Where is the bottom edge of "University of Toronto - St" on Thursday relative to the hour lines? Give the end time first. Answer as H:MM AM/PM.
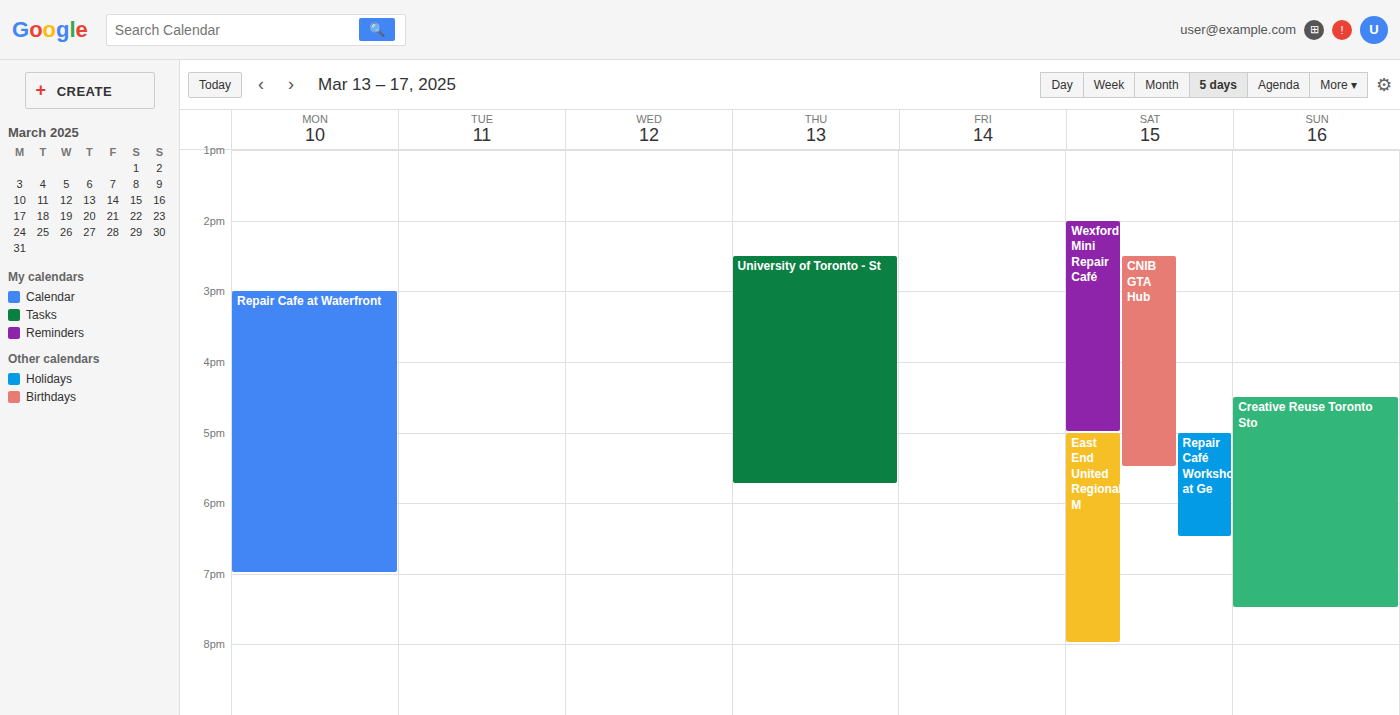
5:45 PM -- neither: three quarters of the way from the 5 PM line to the 6 PM line.